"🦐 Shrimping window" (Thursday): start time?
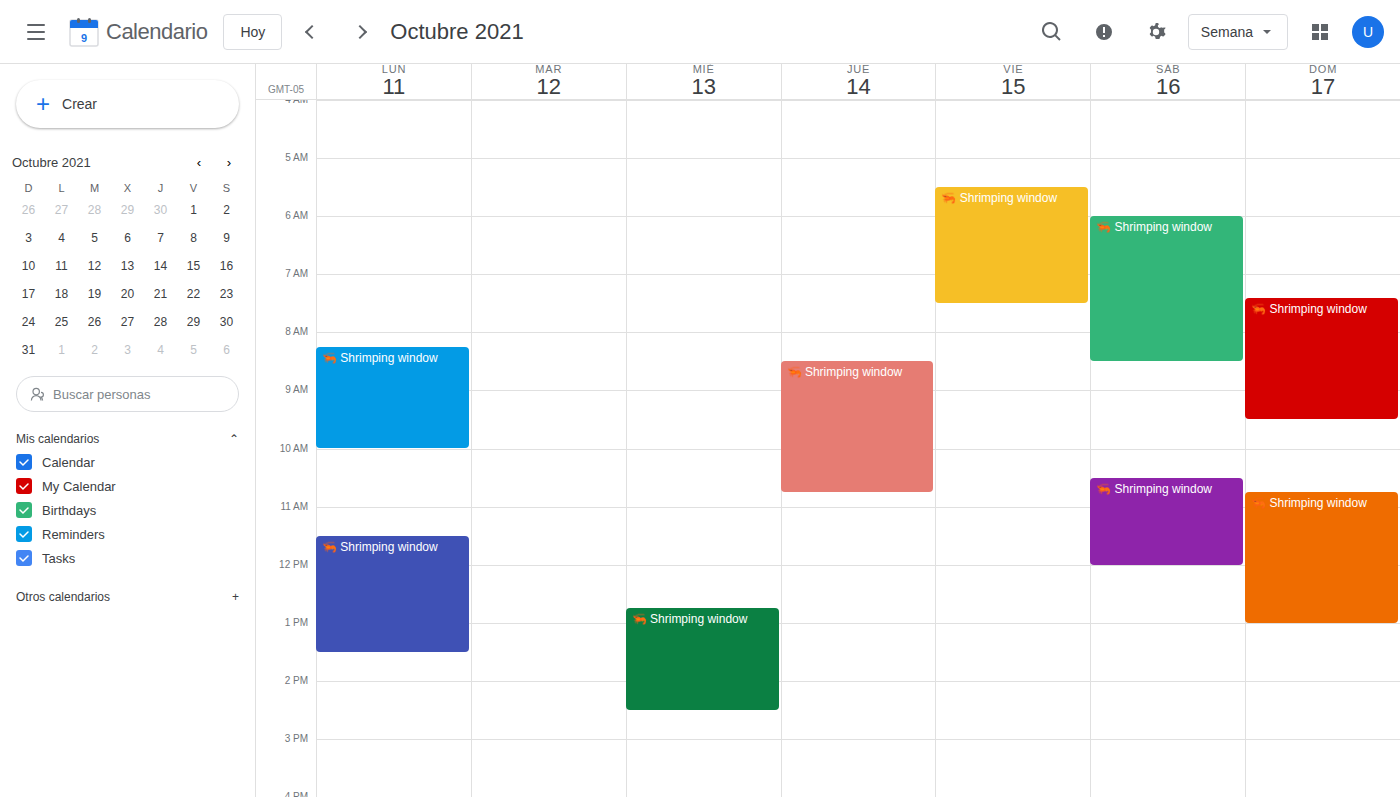
8:30 AM